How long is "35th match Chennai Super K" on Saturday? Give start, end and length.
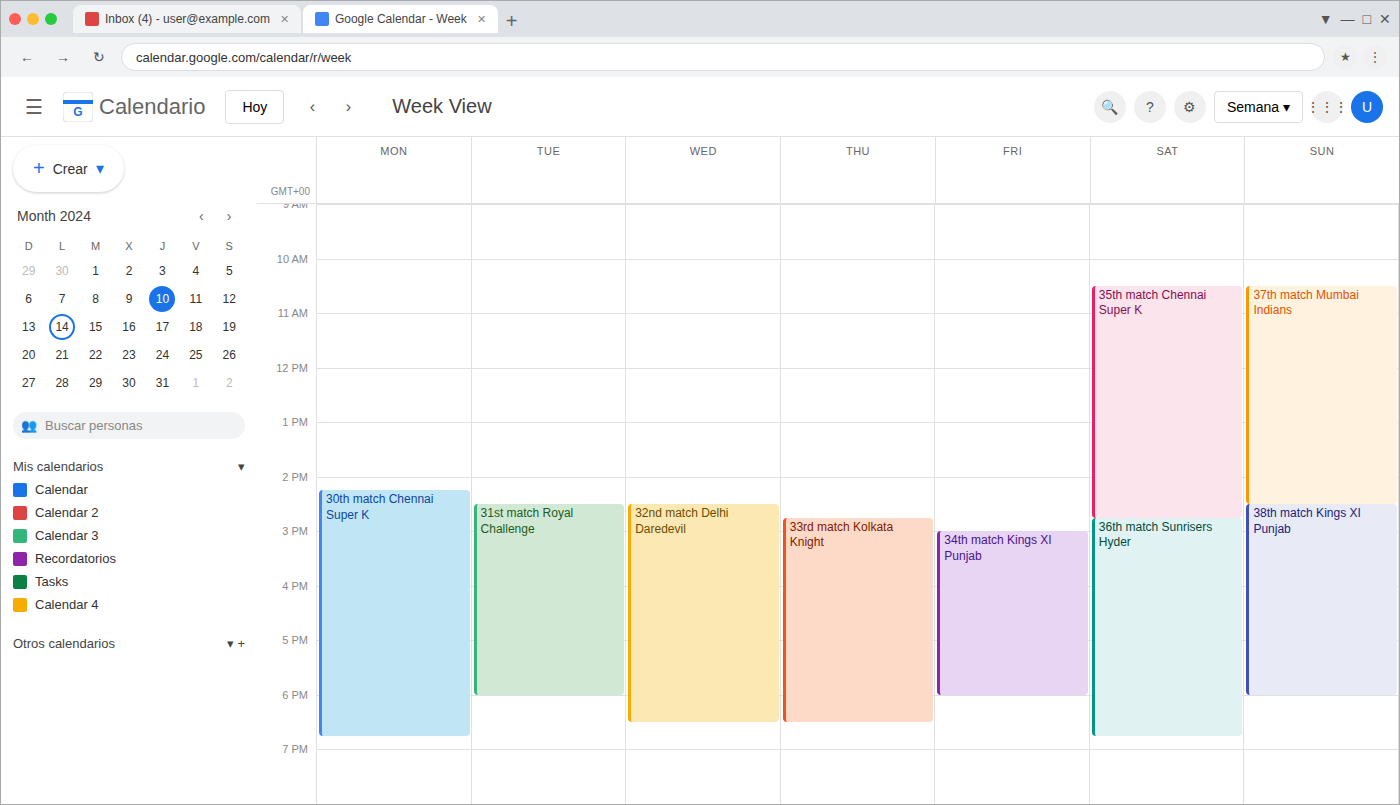
10:30 AM to 2:45 PM, 4 hours 15 minutes